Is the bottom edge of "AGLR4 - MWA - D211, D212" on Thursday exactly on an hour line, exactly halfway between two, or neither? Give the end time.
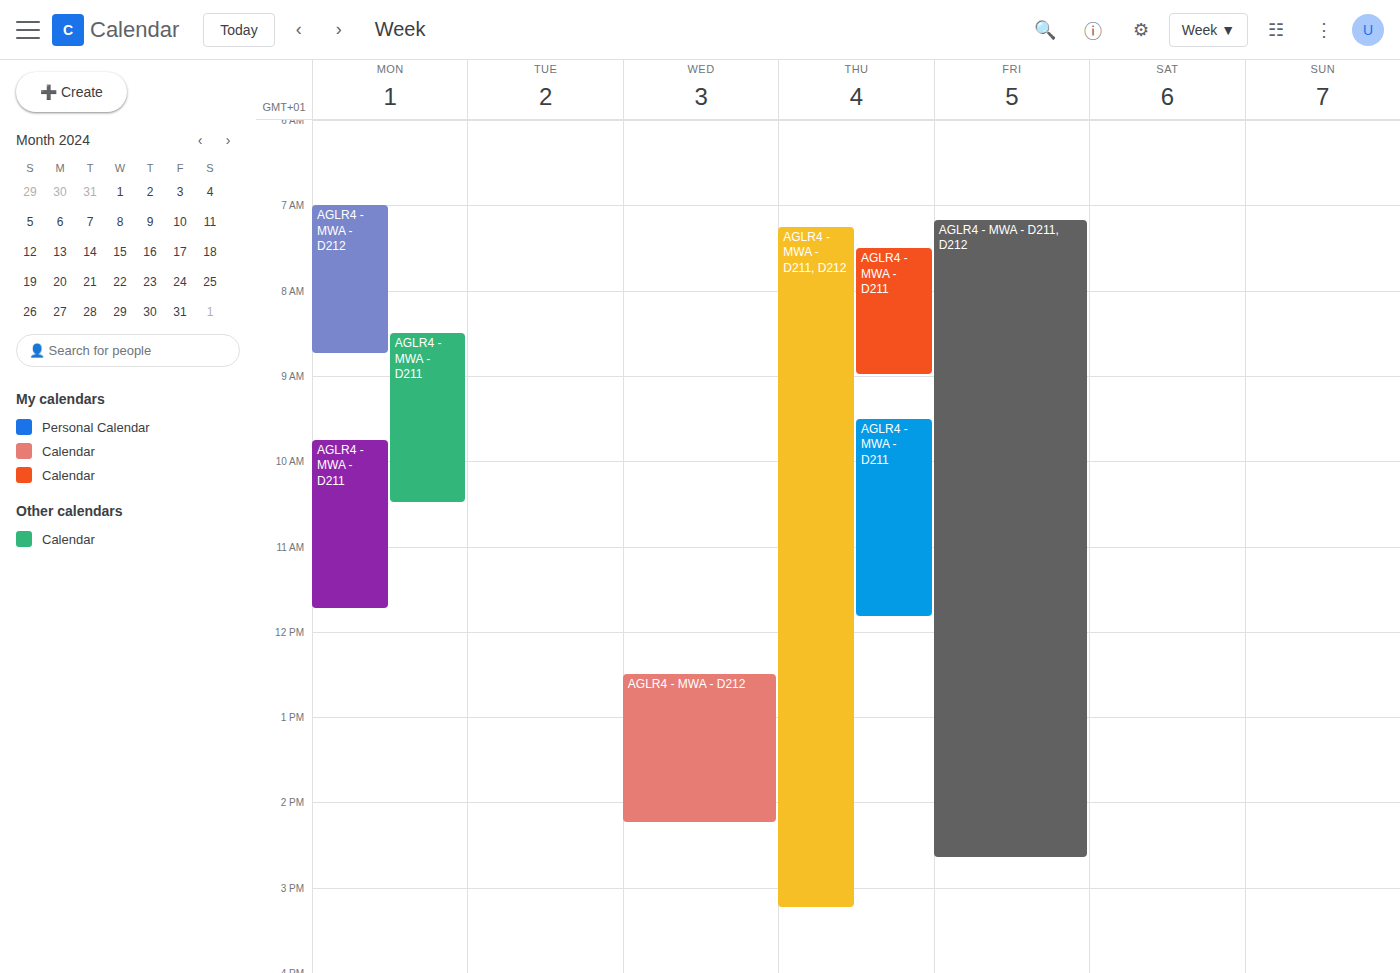
3:15 PM -- neither: a quarter of the way from the 3 PM line to the 4 PM line.